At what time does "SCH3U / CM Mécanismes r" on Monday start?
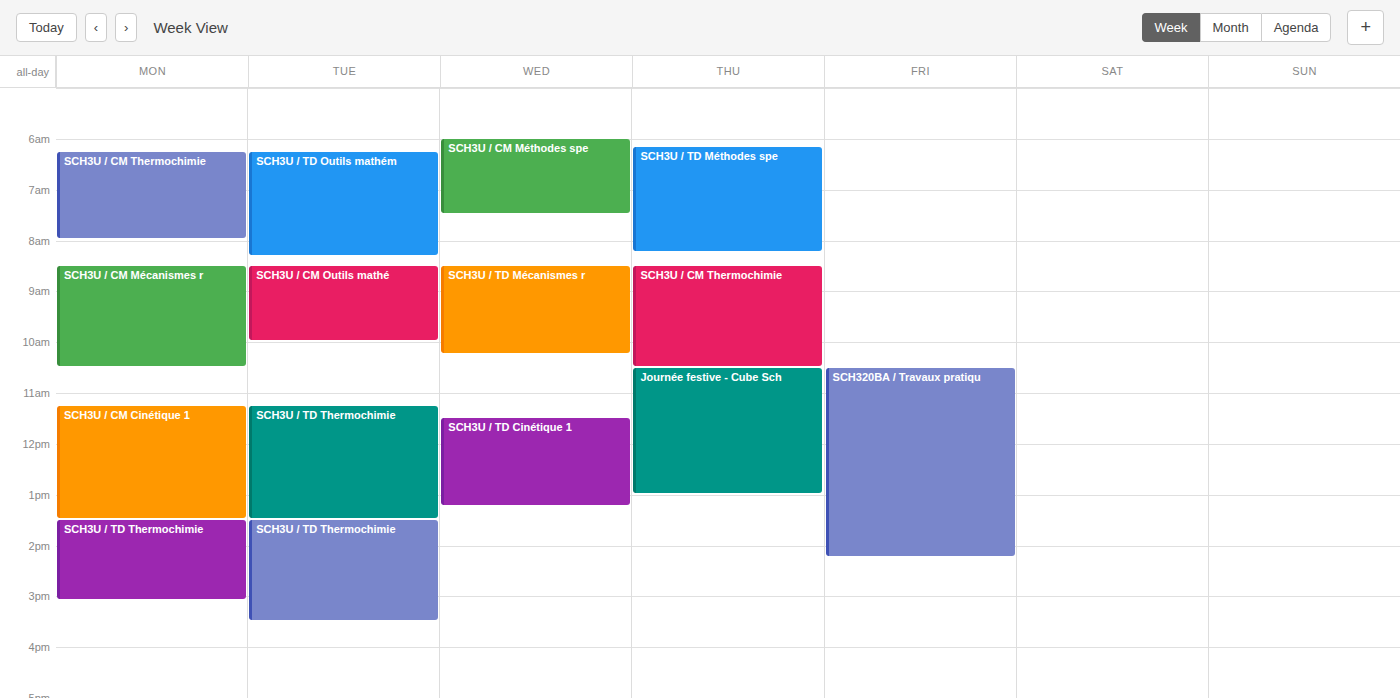
8:30 AM